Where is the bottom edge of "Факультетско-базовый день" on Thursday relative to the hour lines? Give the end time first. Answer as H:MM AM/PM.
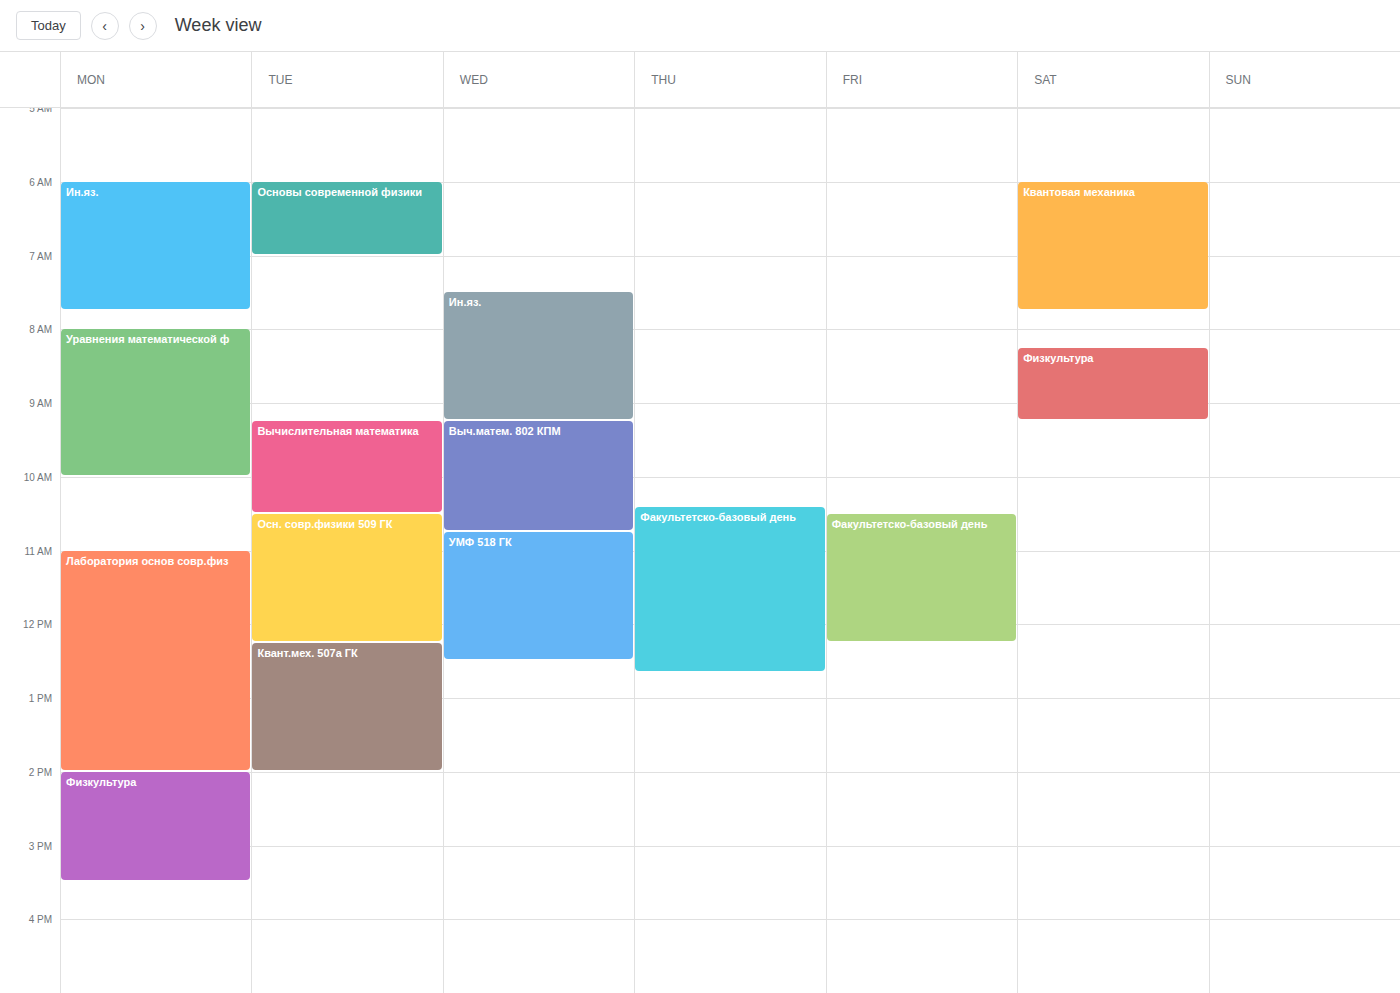
12:40 PM -- neither: 40 minutes below the 12 PM line and 20 minutes above the 1 PM line.